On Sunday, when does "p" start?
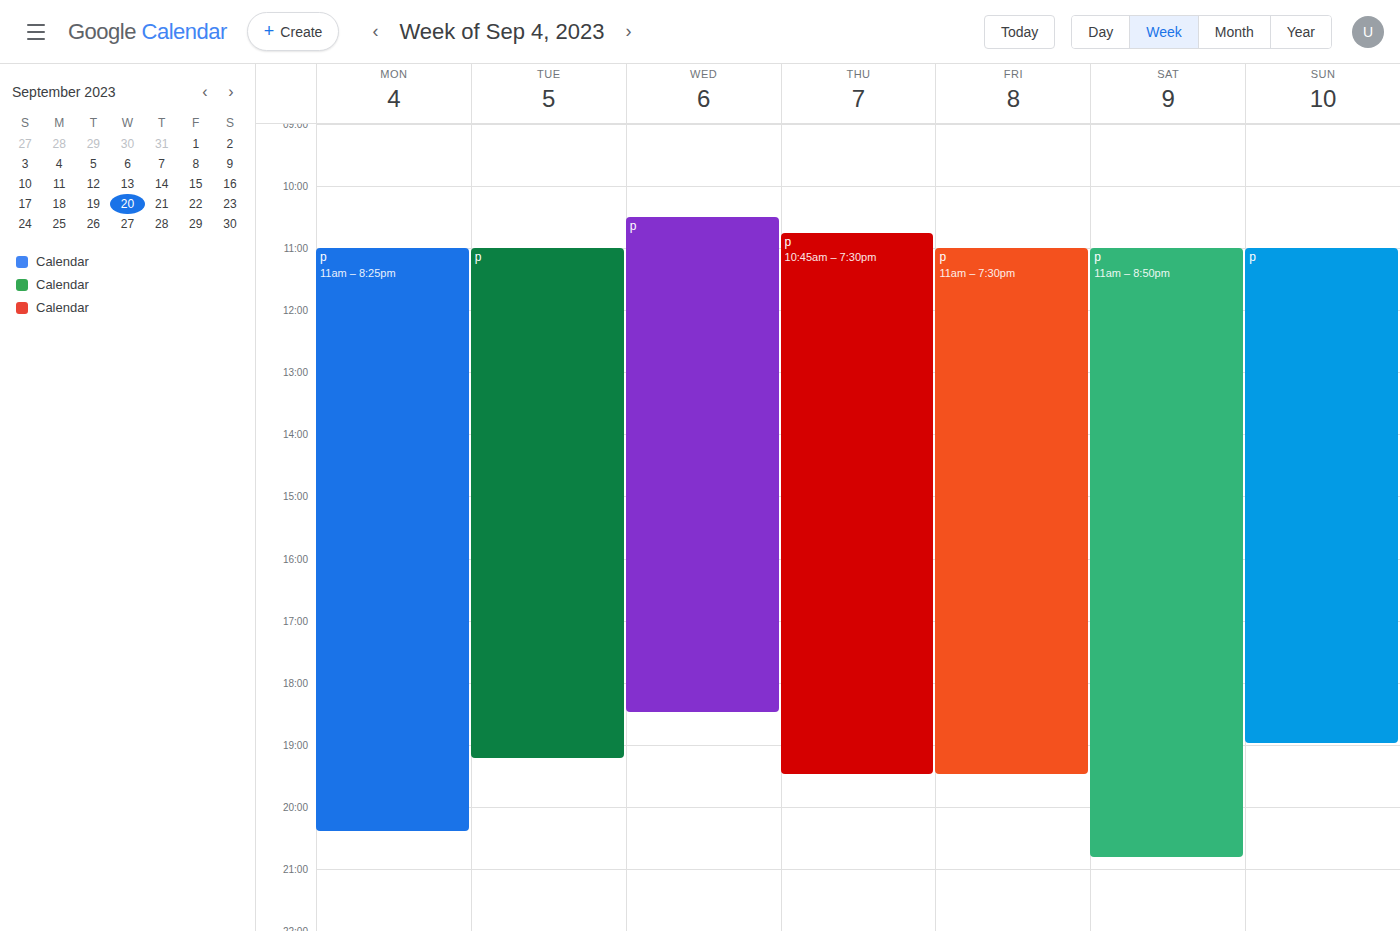
11:00 AM